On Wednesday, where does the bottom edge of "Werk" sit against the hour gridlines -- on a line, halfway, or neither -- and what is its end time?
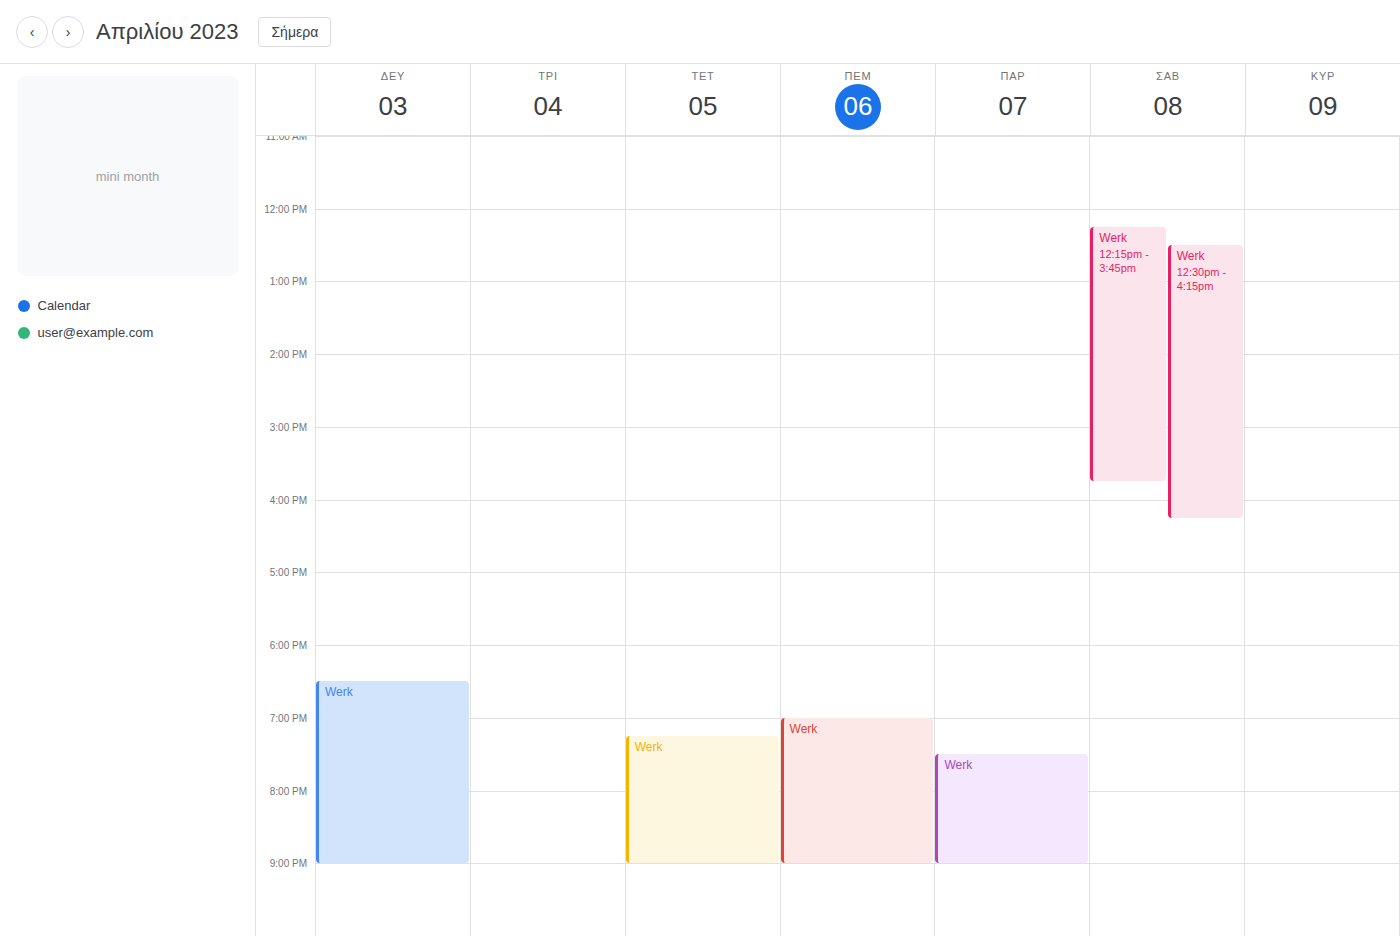
21:00 -- exactly on the 21:00 line.